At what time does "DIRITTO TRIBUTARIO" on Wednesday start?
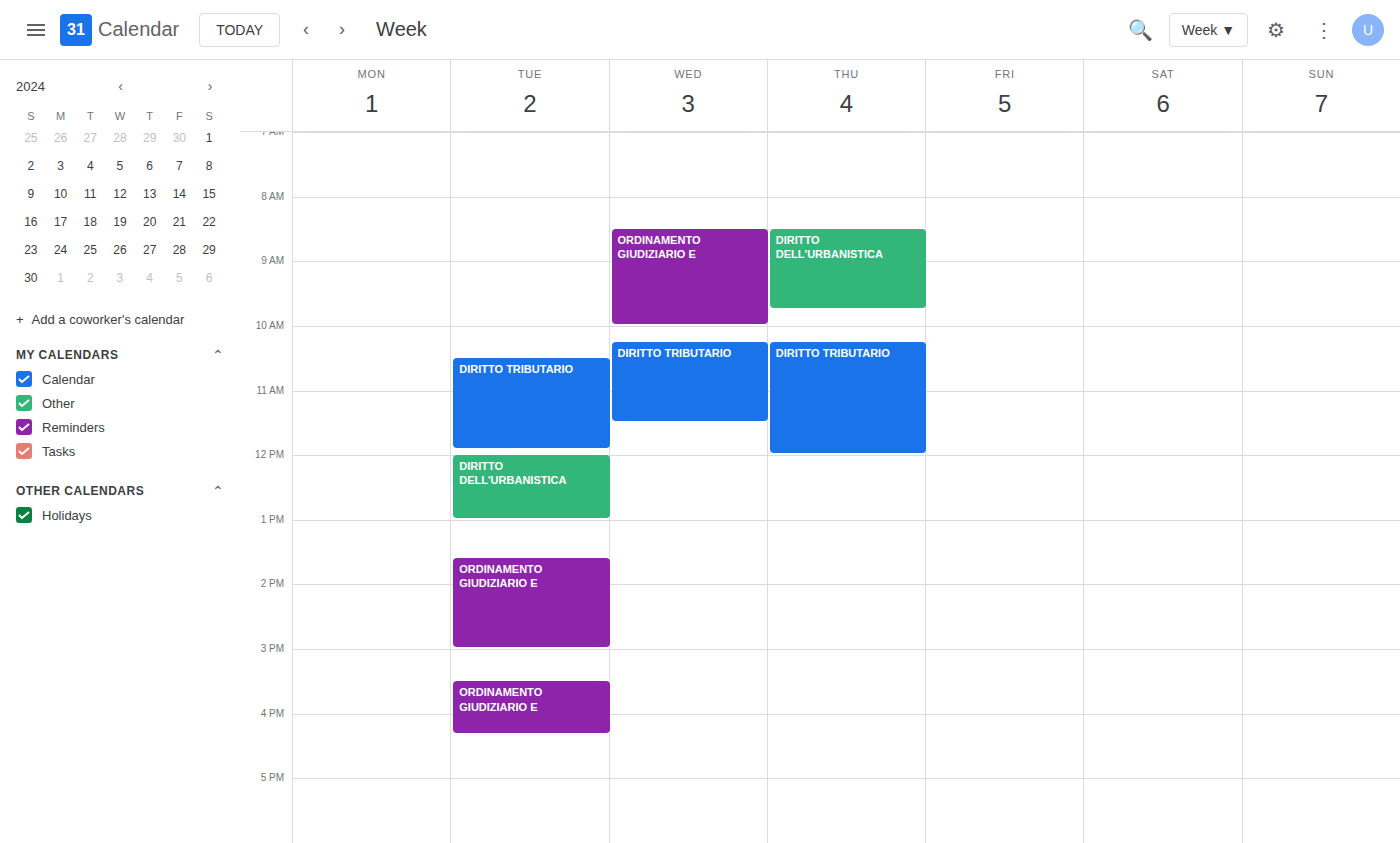
10:15 AM